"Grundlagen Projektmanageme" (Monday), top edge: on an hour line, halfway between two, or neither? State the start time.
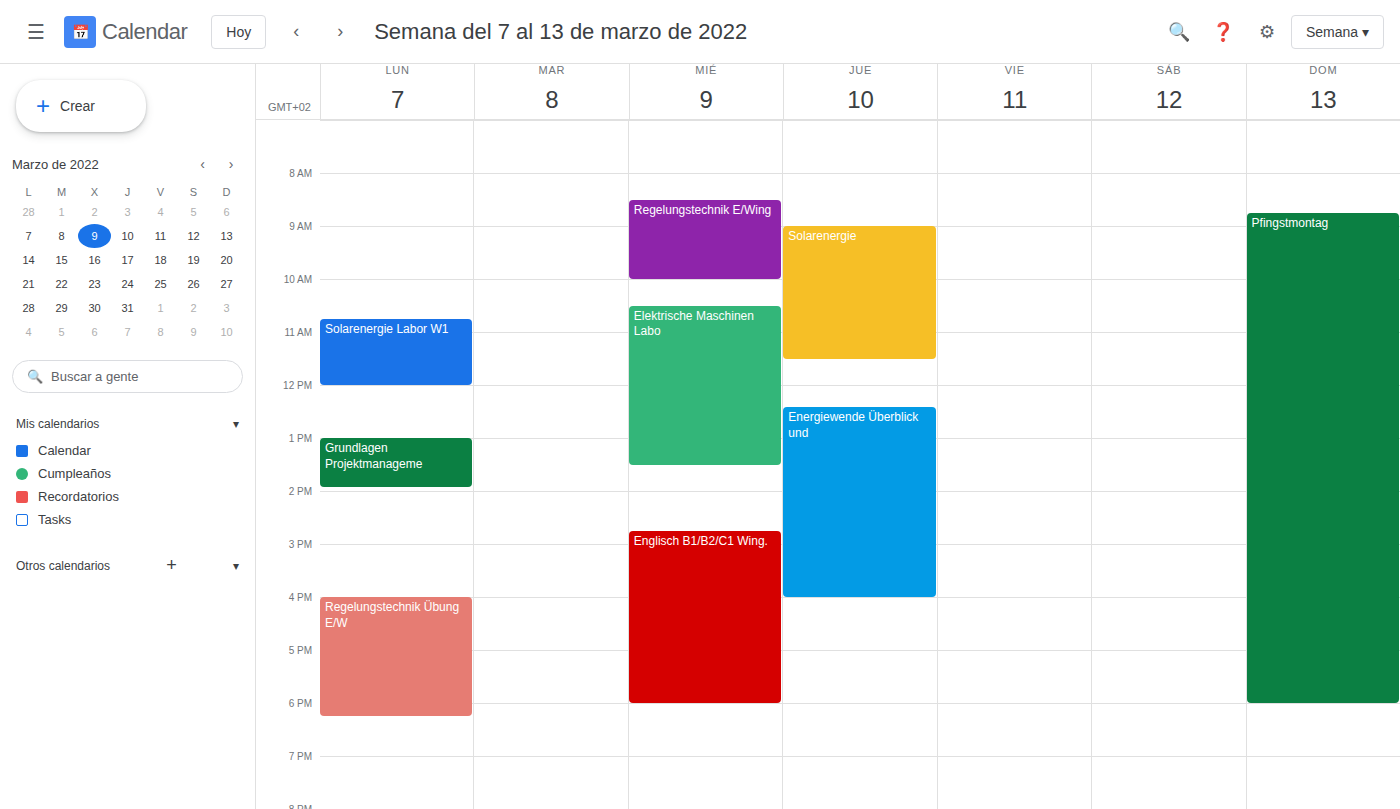
1:00 PM -- exactly on the 1 PM line.